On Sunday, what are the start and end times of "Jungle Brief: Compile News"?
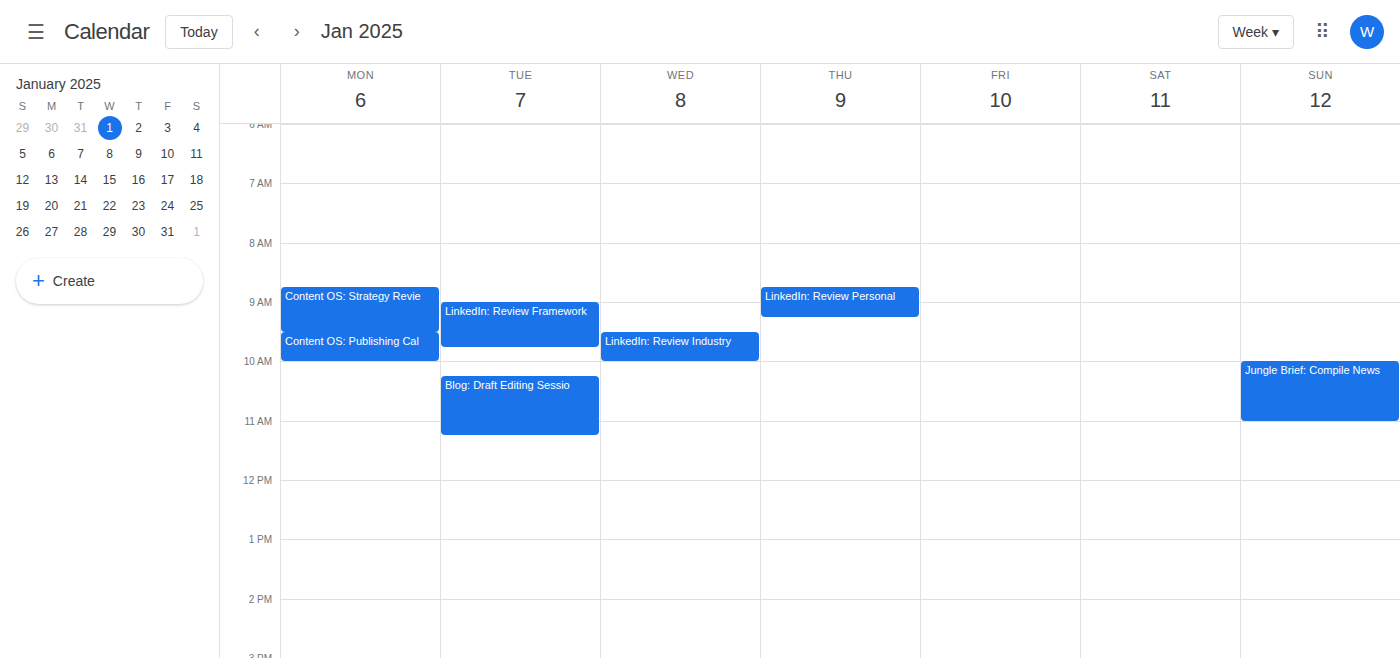
10:00 AM to 11:00 AM